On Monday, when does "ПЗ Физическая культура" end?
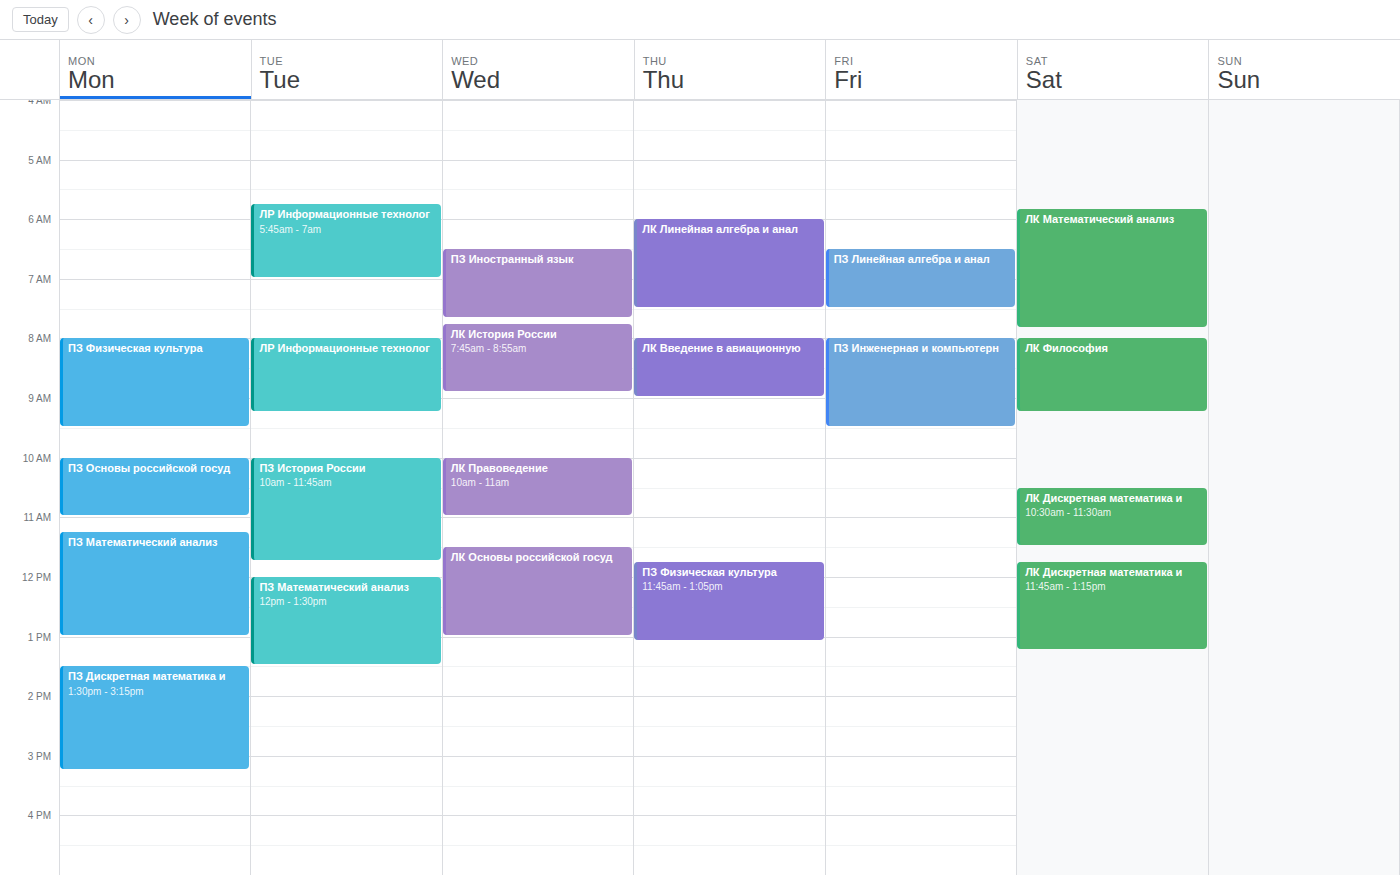
9:30 AM